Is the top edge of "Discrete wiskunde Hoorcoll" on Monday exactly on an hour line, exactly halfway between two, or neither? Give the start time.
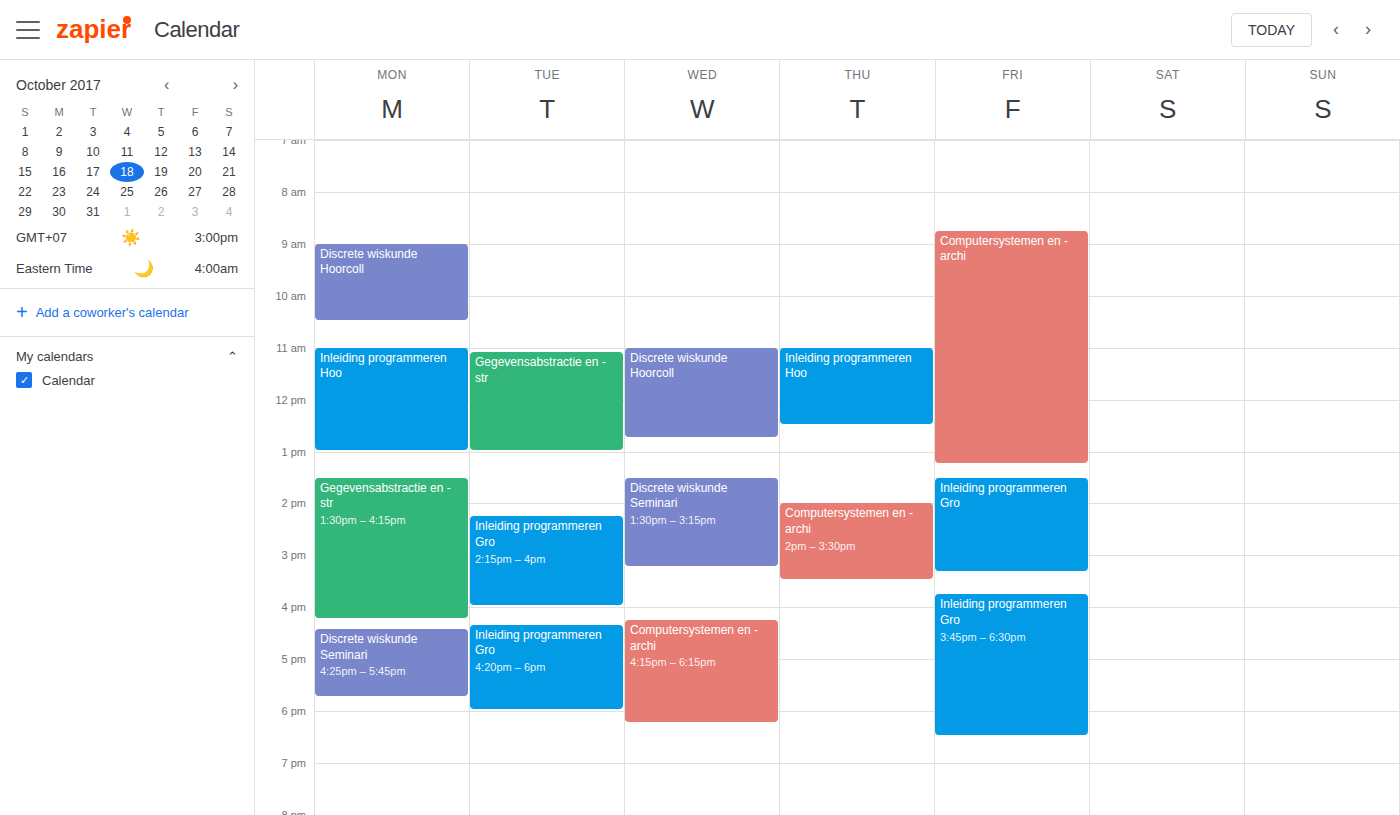
09:00 -- exactly on the 09:00 line.